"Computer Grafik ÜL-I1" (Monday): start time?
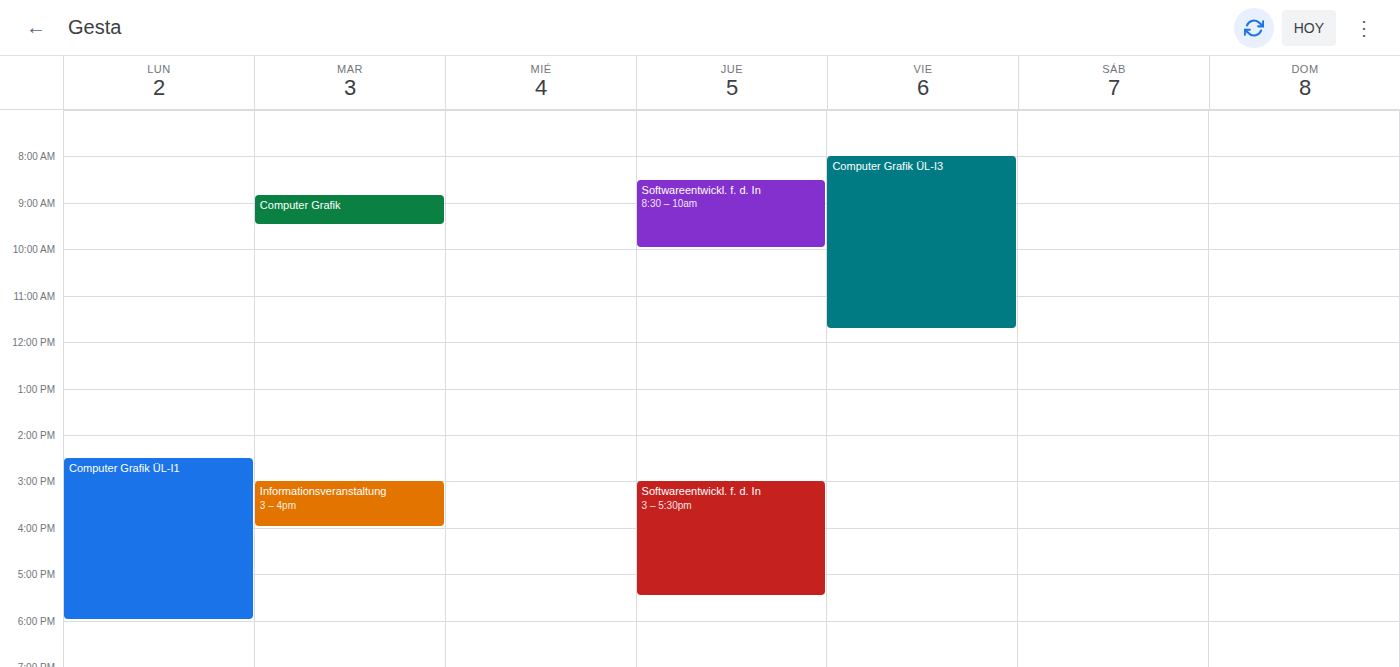
2:30 PM